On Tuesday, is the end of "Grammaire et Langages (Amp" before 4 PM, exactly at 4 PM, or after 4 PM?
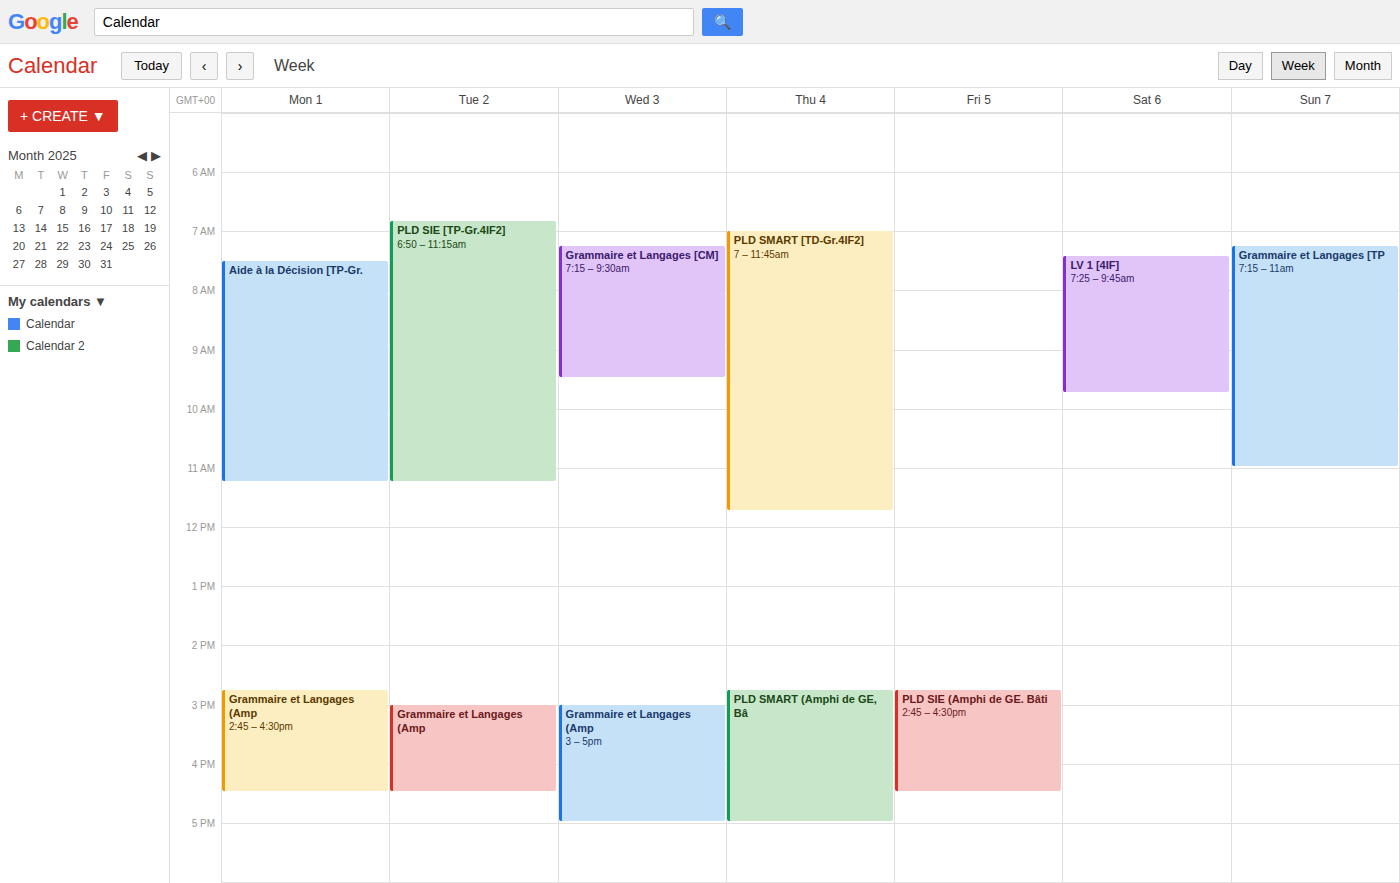
4:30 PM -- after 4 PM, 30 minutes below the 4 PM line.